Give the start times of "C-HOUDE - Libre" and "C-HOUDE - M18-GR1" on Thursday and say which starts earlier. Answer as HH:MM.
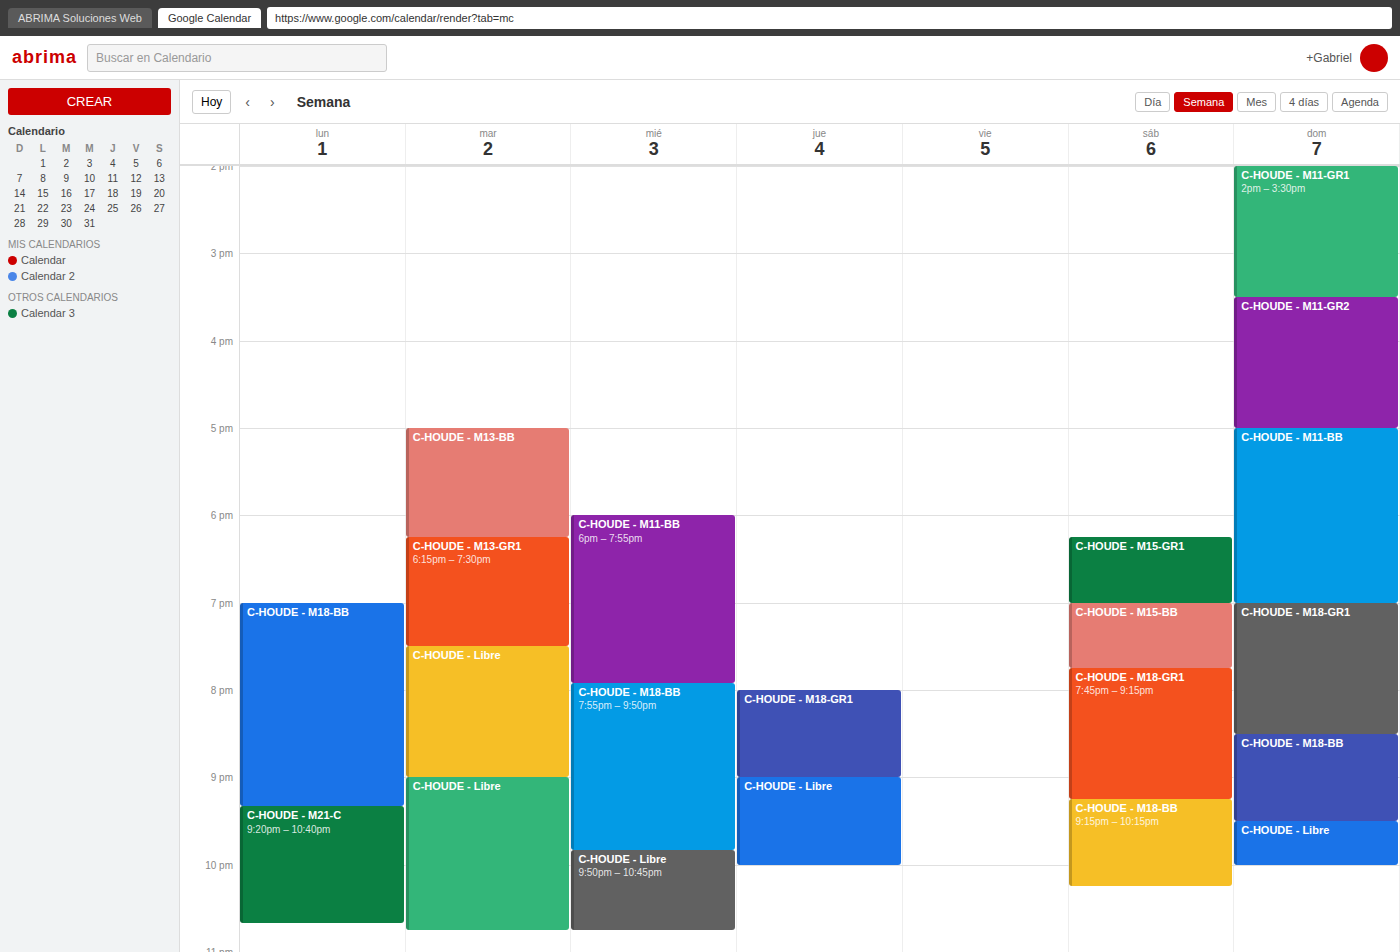
"C-HOUDE - M18-GR1" 20:00; "C-HOUDE - Libre" 21:00.